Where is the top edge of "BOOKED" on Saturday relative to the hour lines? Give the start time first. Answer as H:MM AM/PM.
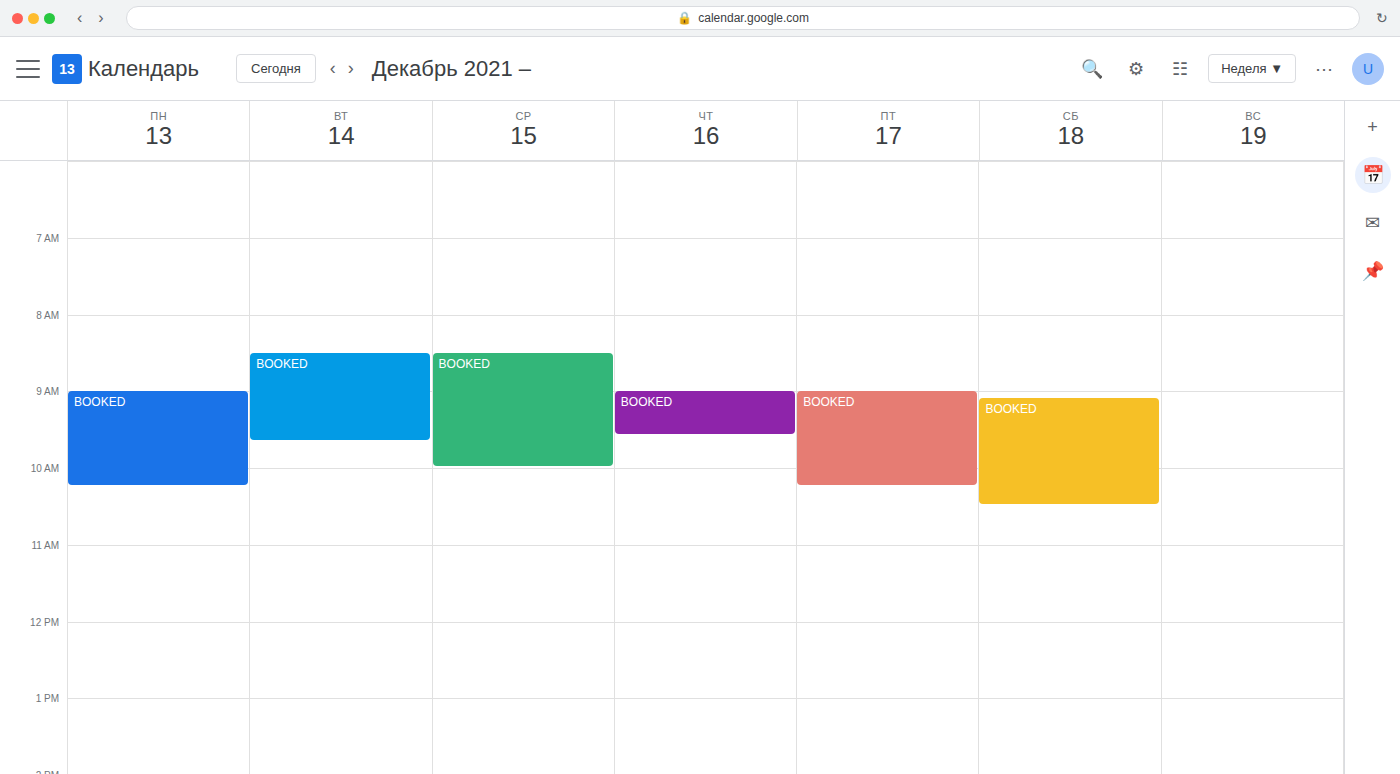
9:05 AM -- neither: 5 minutes below the 9 AM line and 55 minutes above the 10 AM line.